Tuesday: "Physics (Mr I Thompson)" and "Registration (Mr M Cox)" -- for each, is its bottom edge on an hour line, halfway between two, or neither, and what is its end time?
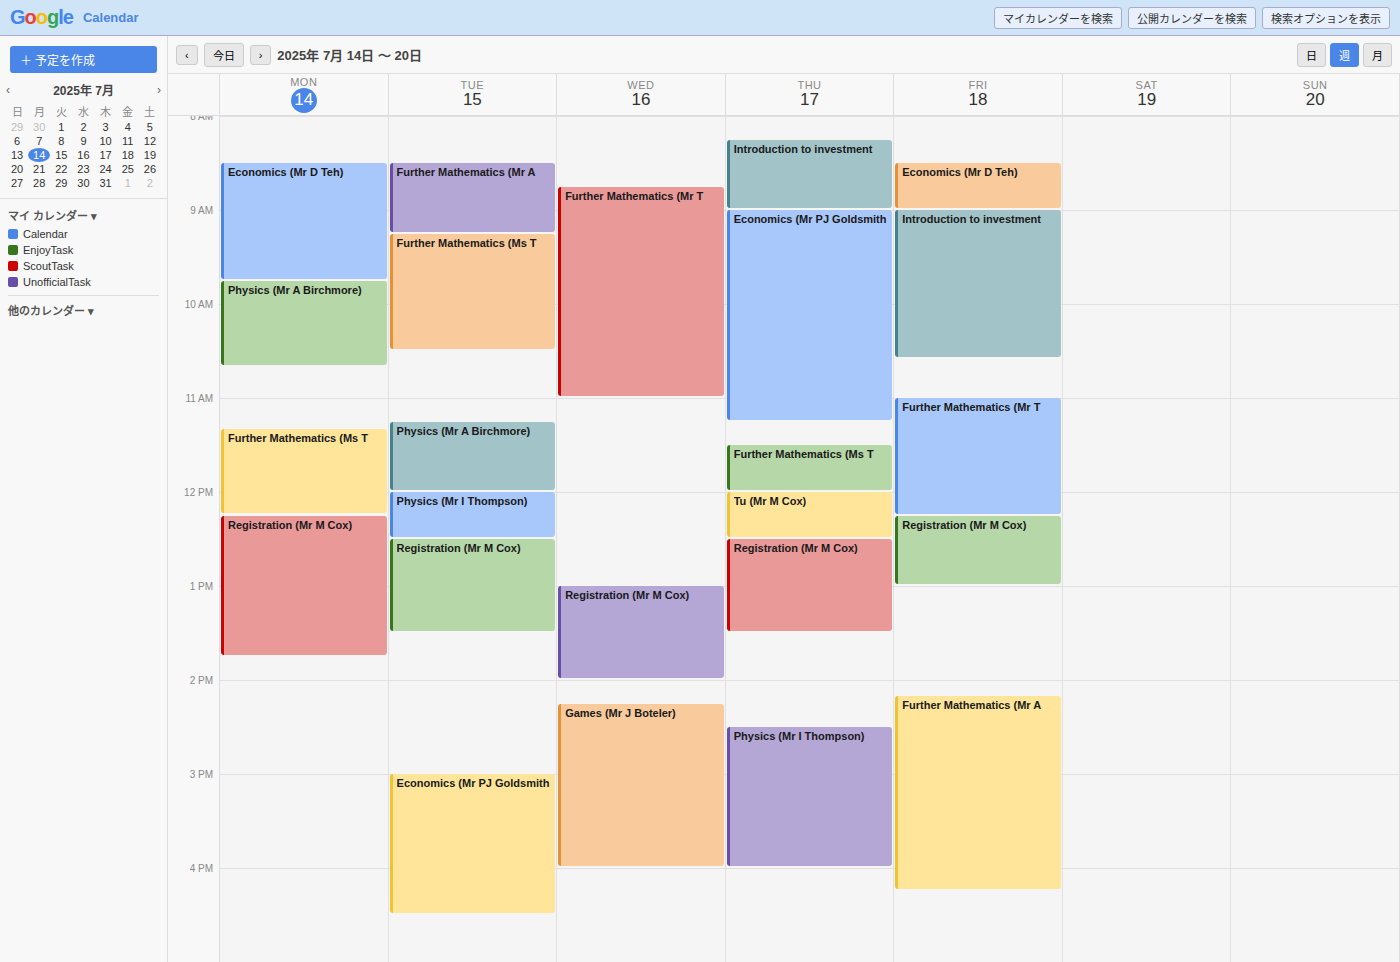
"Physics (Mr I Thompson)": 12:30 PM, halfway between the 12 PM and 1 PM lines. "Registration (Mr M Cox)": 1:30 PM, halfway between the 1 PM and 2 PM lines.